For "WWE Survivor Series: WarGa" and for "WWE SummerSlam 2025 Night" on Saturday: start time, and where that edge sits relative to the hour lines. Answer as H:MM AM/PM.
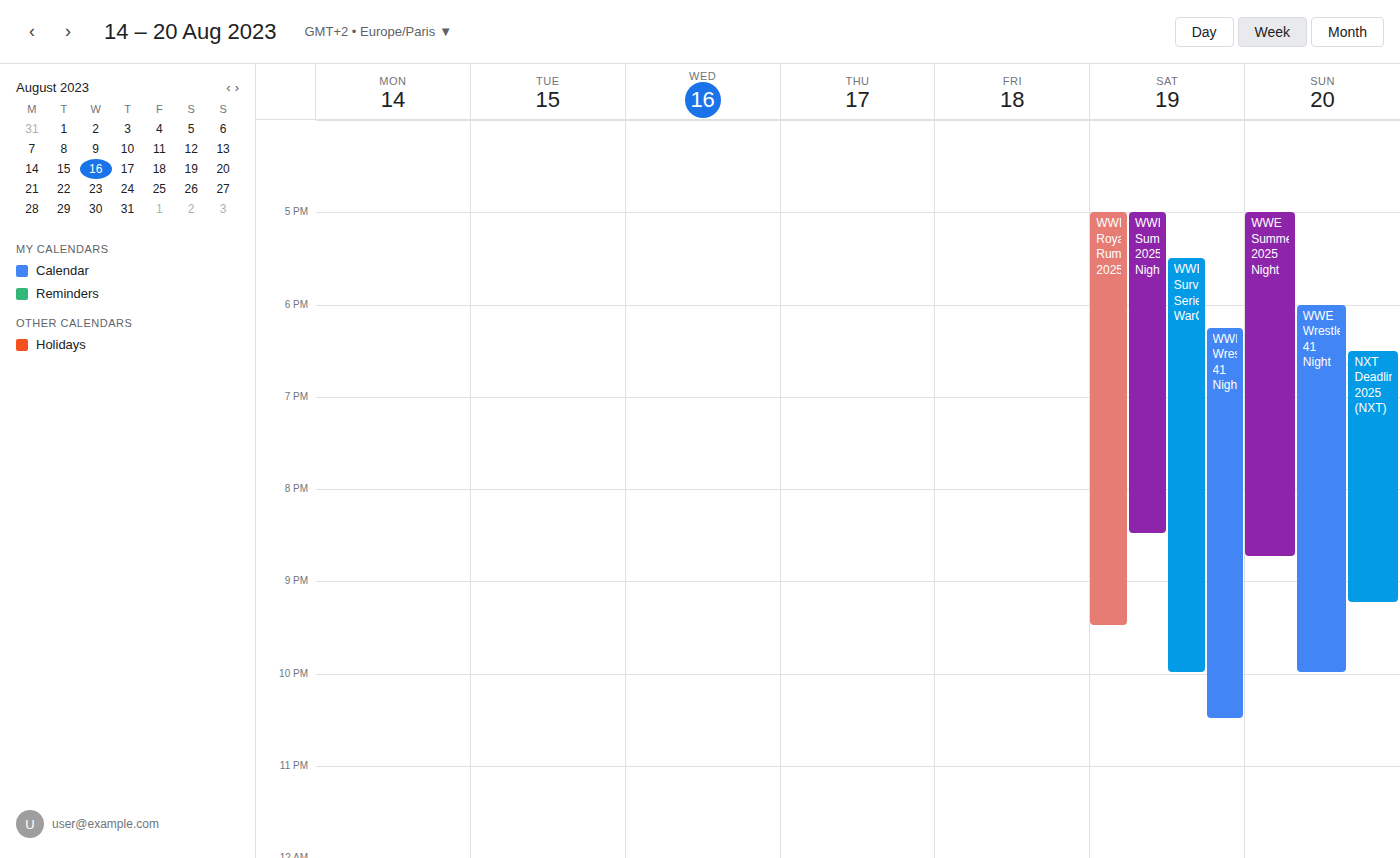
"WWE Survivor Series: WarGa": 5:30 PM, halfway between the 5 PM and 6 PM lines. "WWE SummerSlam 2025 Night": 5:00 PM, exactly on the 5 PM line.